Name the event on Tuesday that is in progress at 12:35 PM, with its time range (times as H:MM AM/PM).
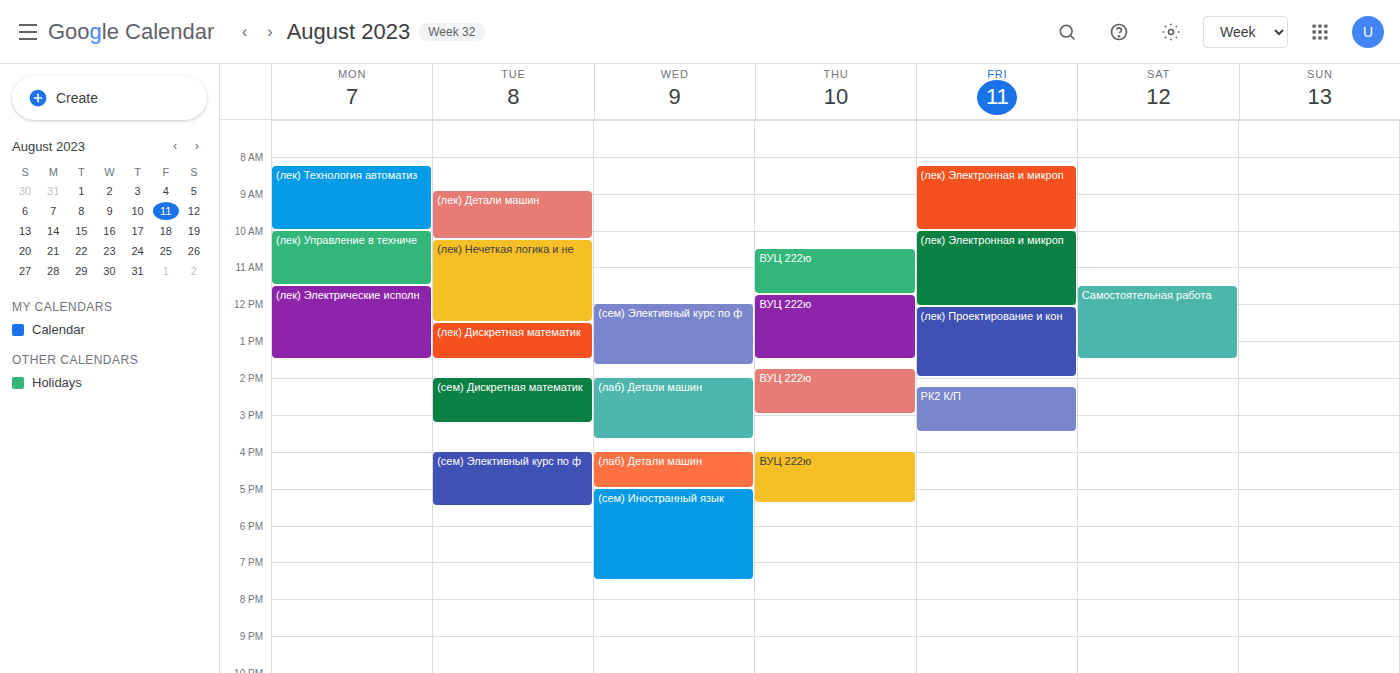
"(лек) Дискретная математик", 12:30 PM to 1:30 PM